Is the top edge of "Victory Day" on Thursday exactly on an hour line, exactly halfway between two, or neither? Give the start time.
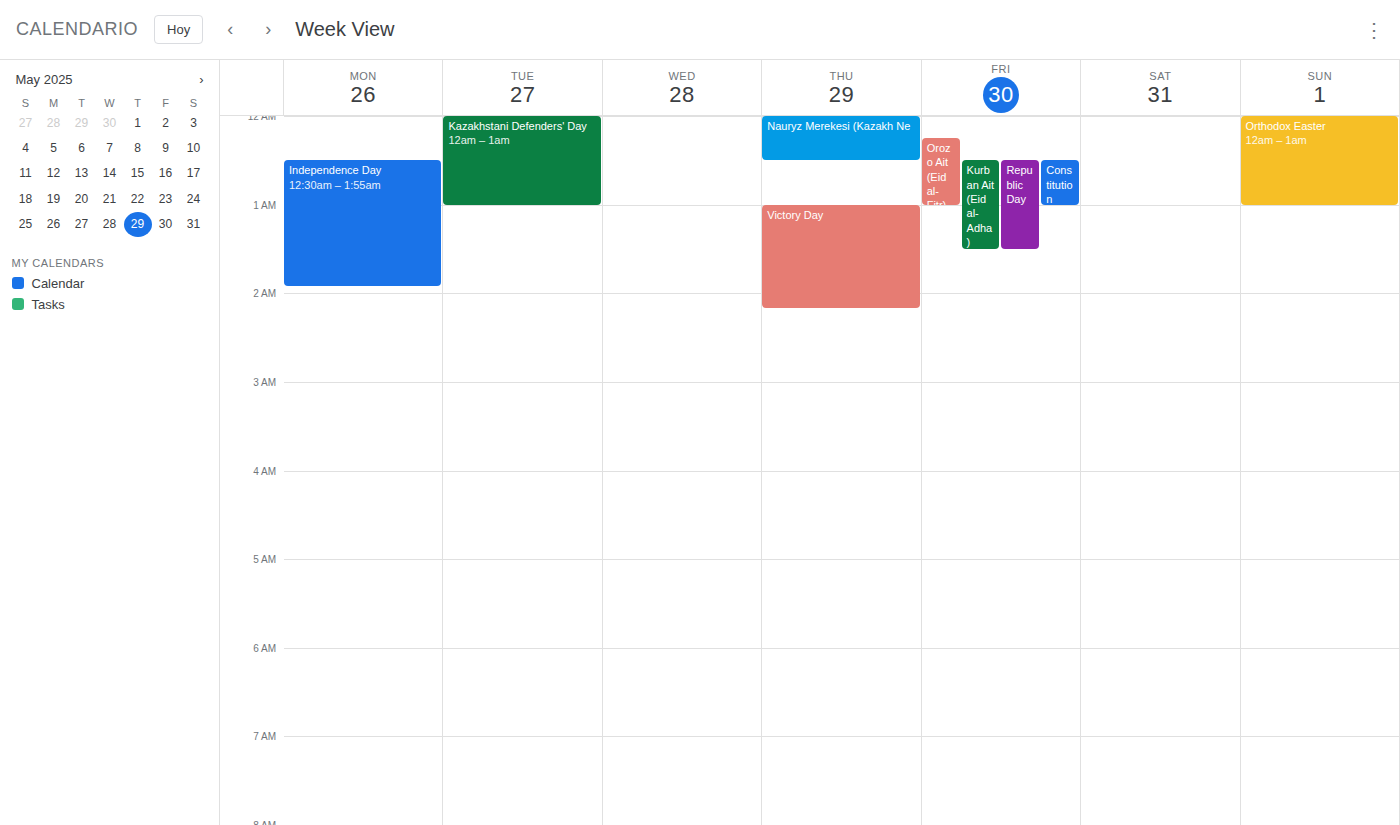
1:00 AM -- exactly on the 1 AM line.